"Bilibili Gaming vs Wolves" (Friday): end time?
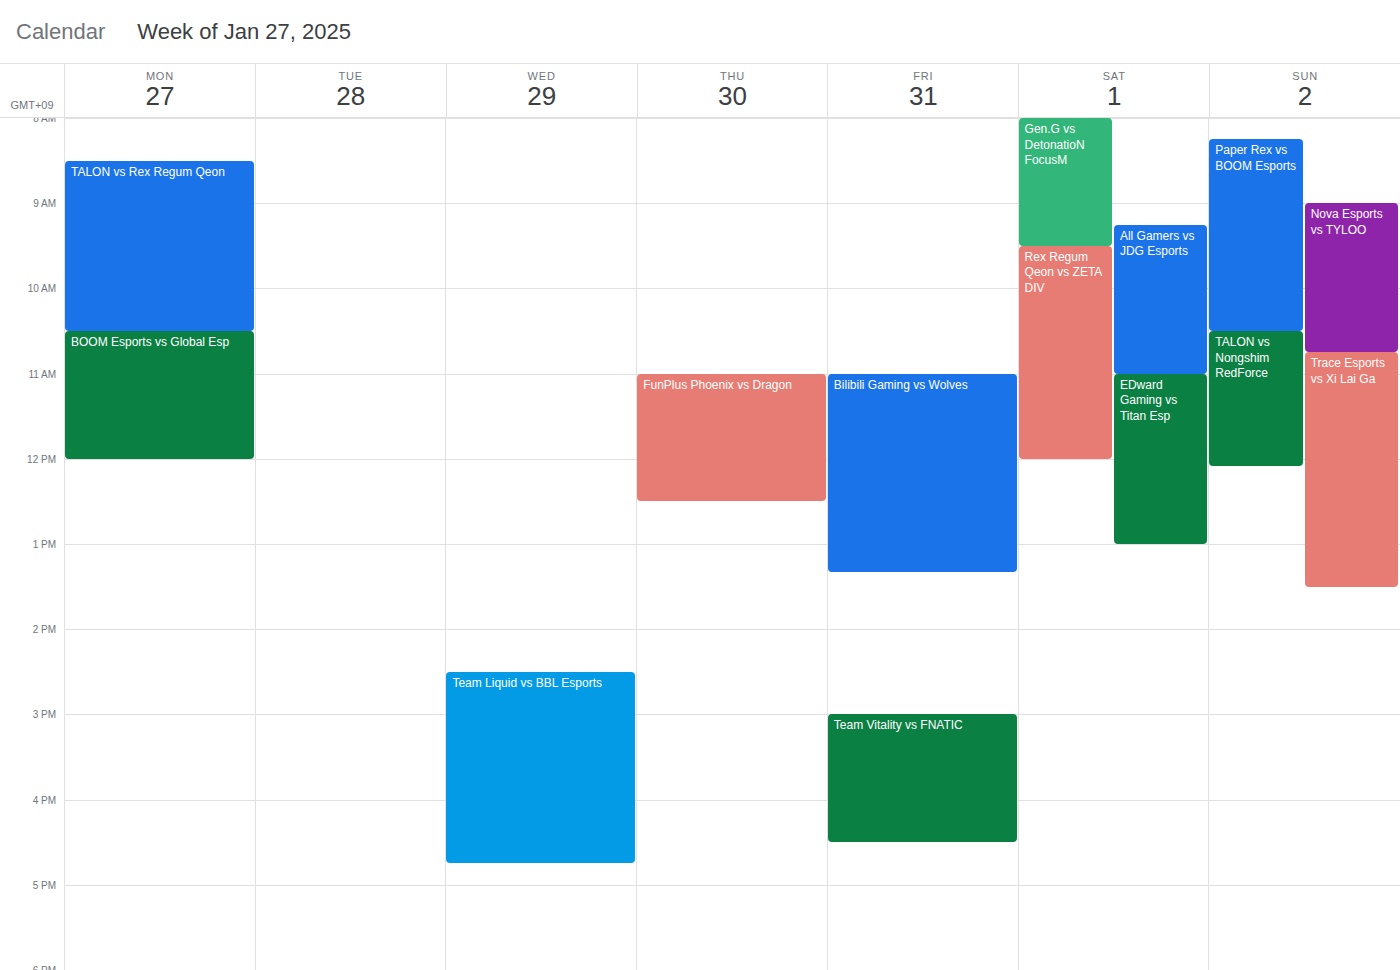
1:20 PM